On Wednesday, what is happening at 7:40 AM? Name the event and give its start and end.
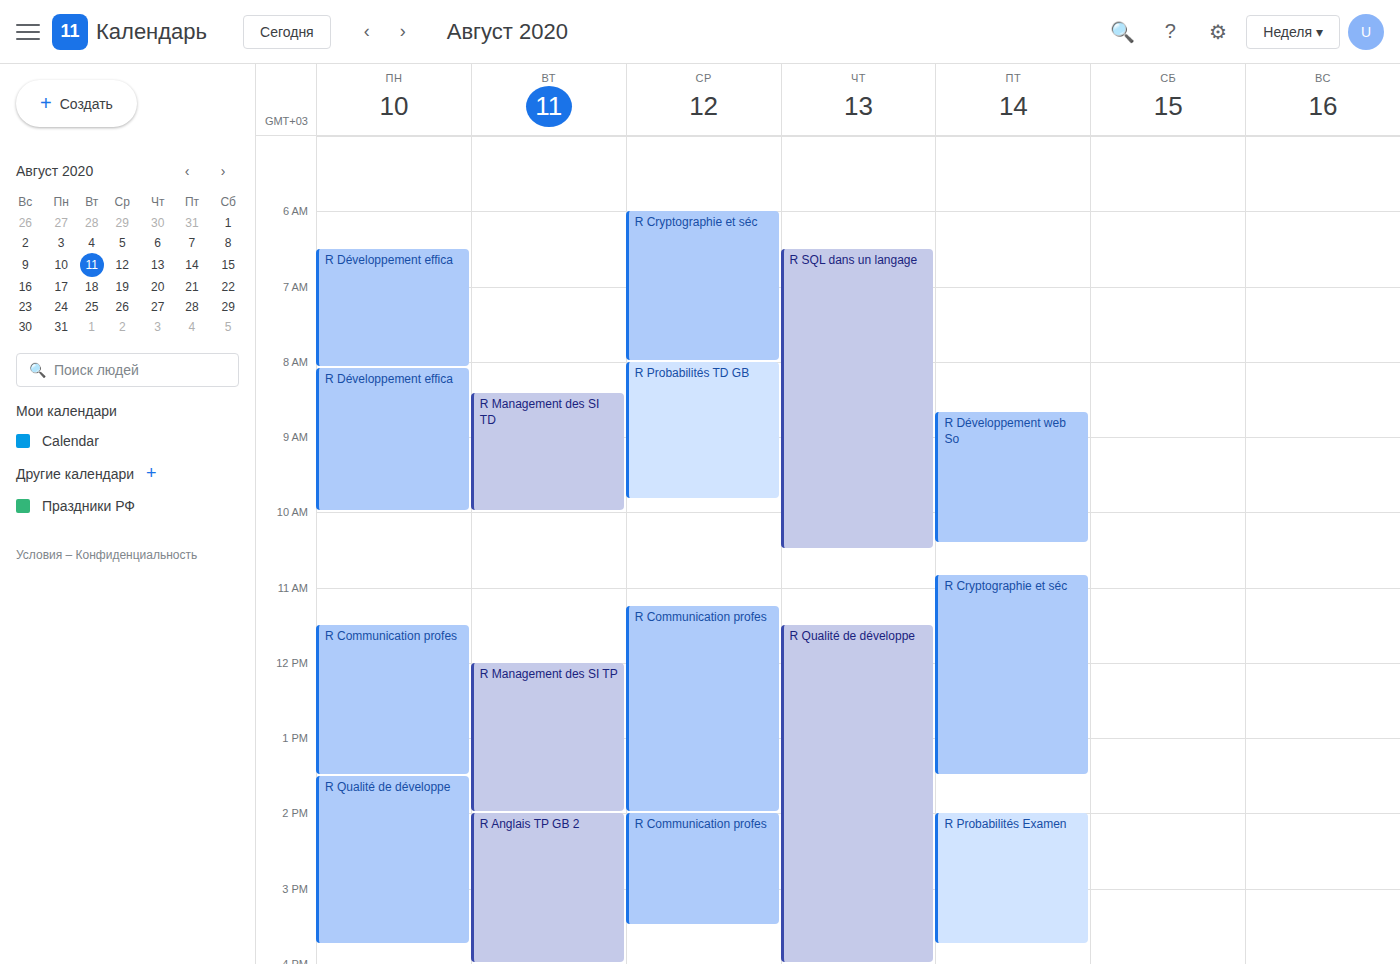
"R Cryptographie et séc", 6:00 AM to 8:00 AM